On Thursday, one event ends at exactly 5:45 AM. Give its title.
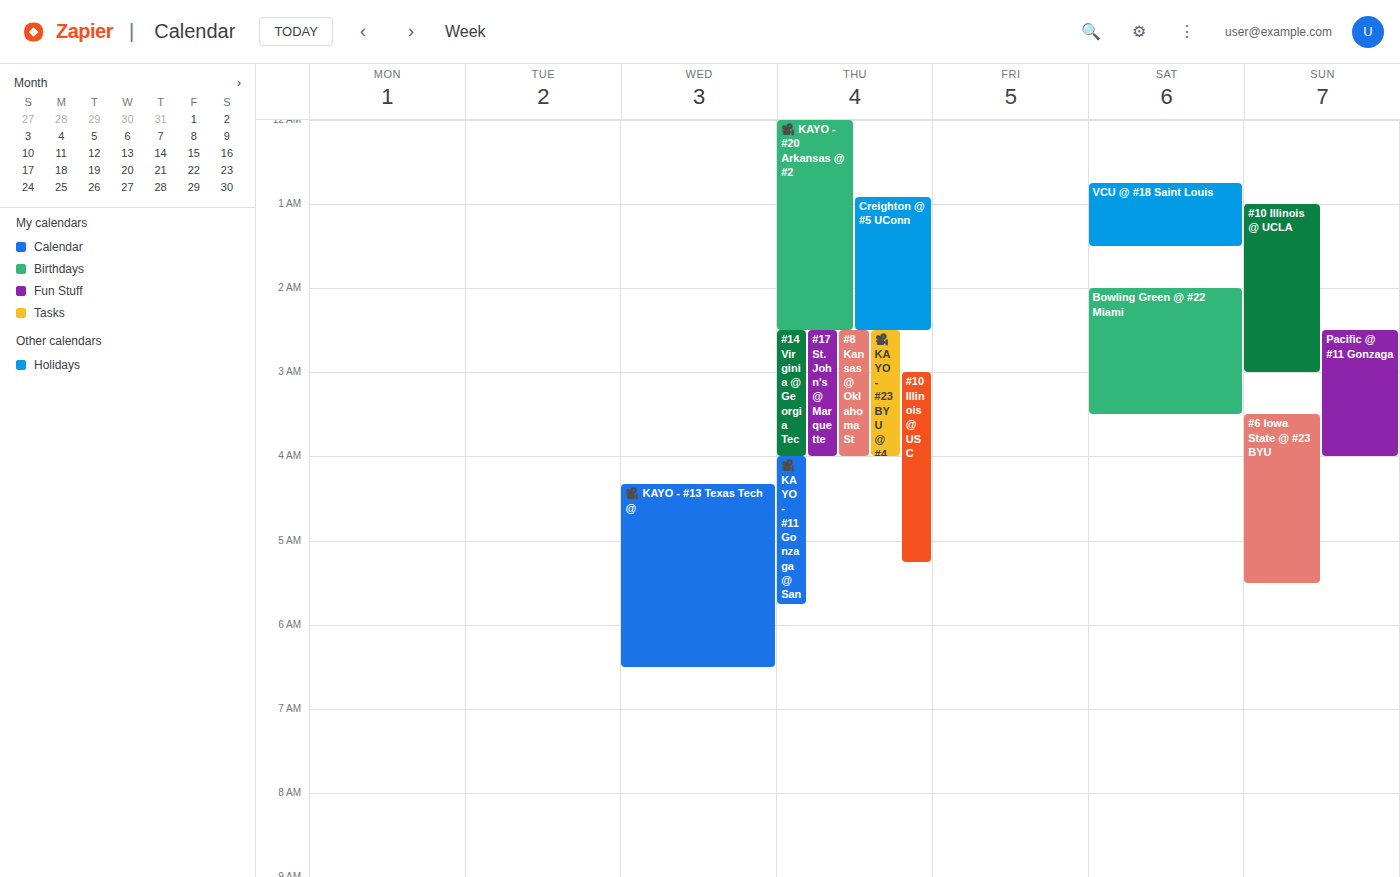
"🎥 KAYO - #11 Gonzaga @ San"